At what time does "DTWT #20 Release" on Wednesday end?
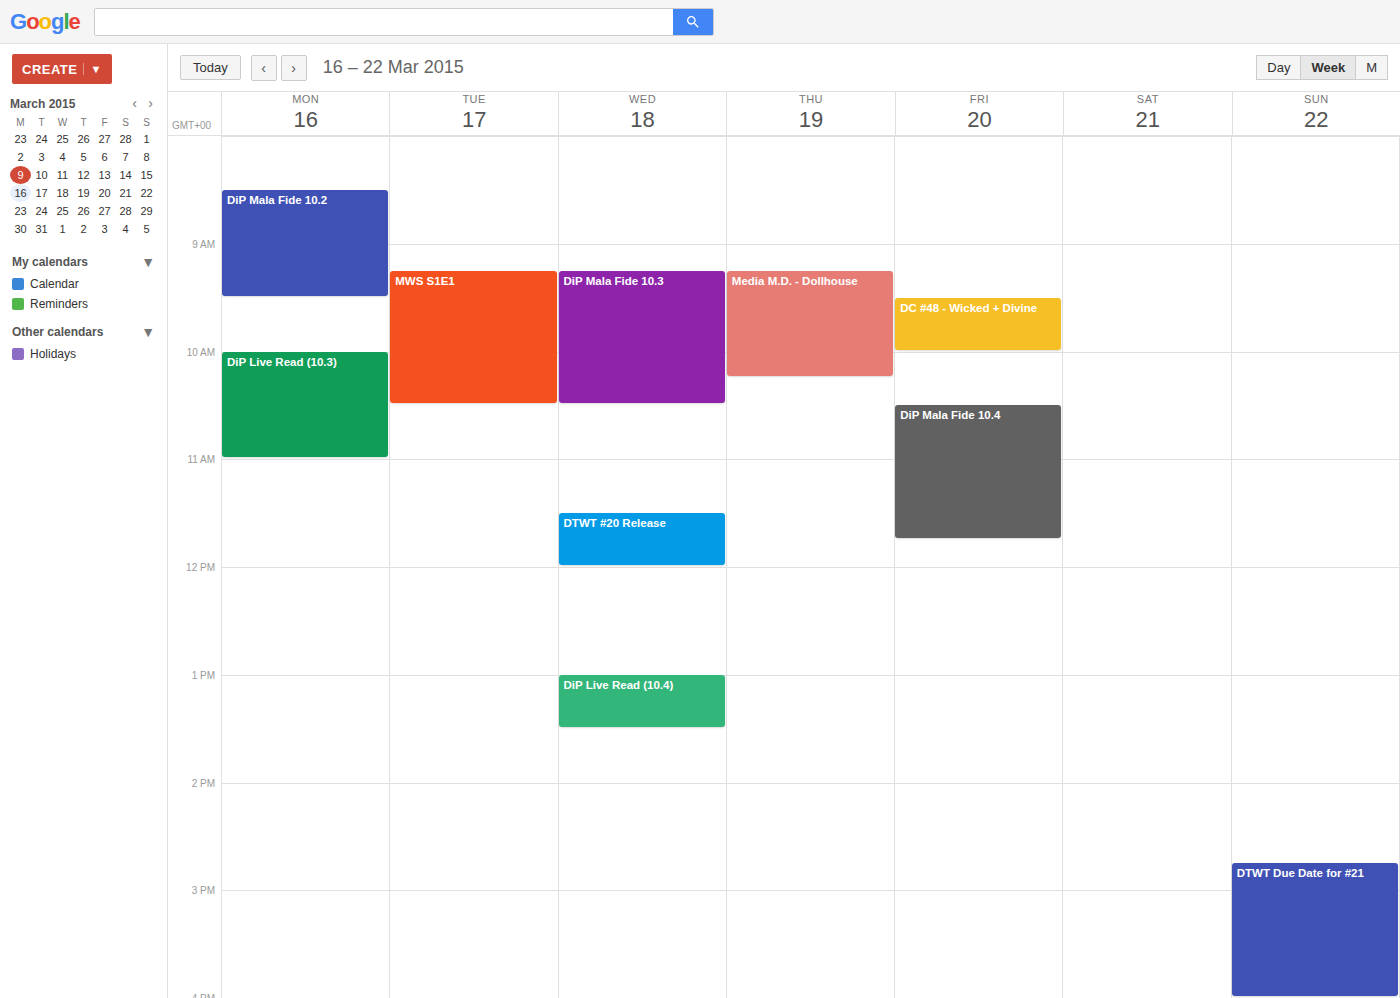
12:00